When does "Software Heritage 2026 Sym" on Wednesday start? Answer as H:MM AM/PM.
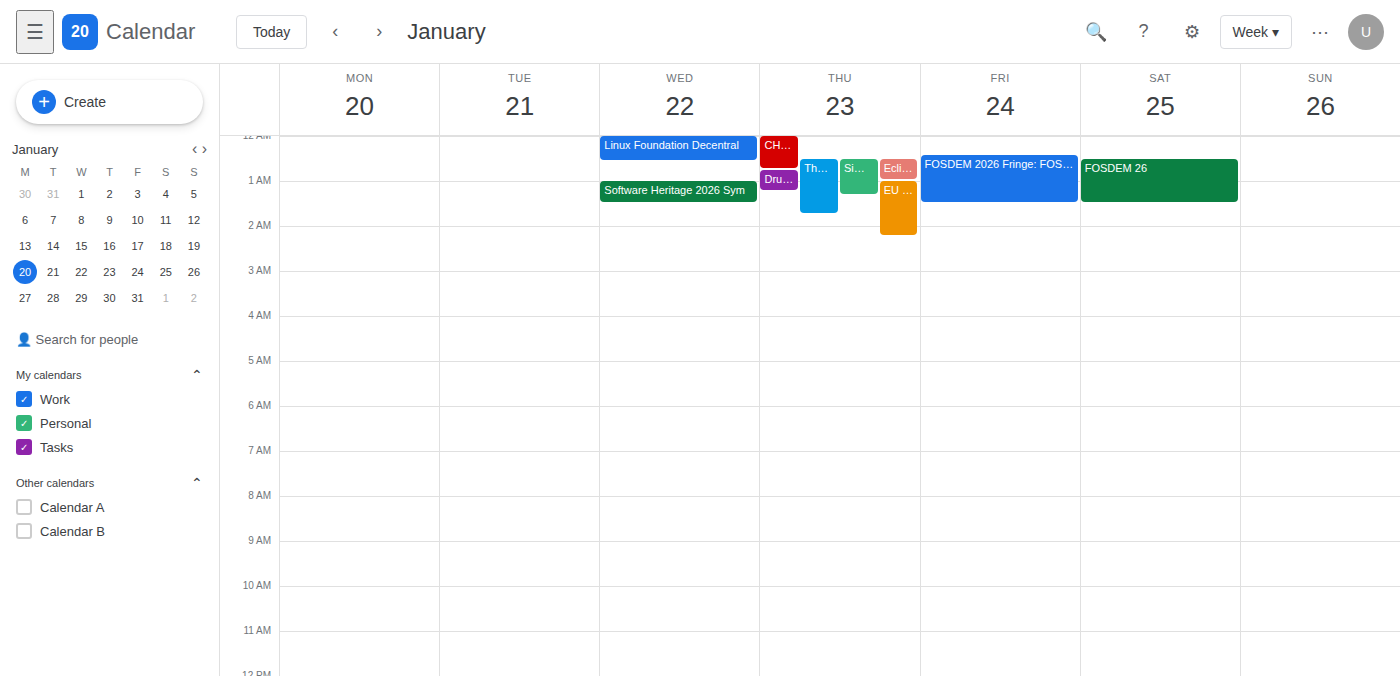
1:00 AM